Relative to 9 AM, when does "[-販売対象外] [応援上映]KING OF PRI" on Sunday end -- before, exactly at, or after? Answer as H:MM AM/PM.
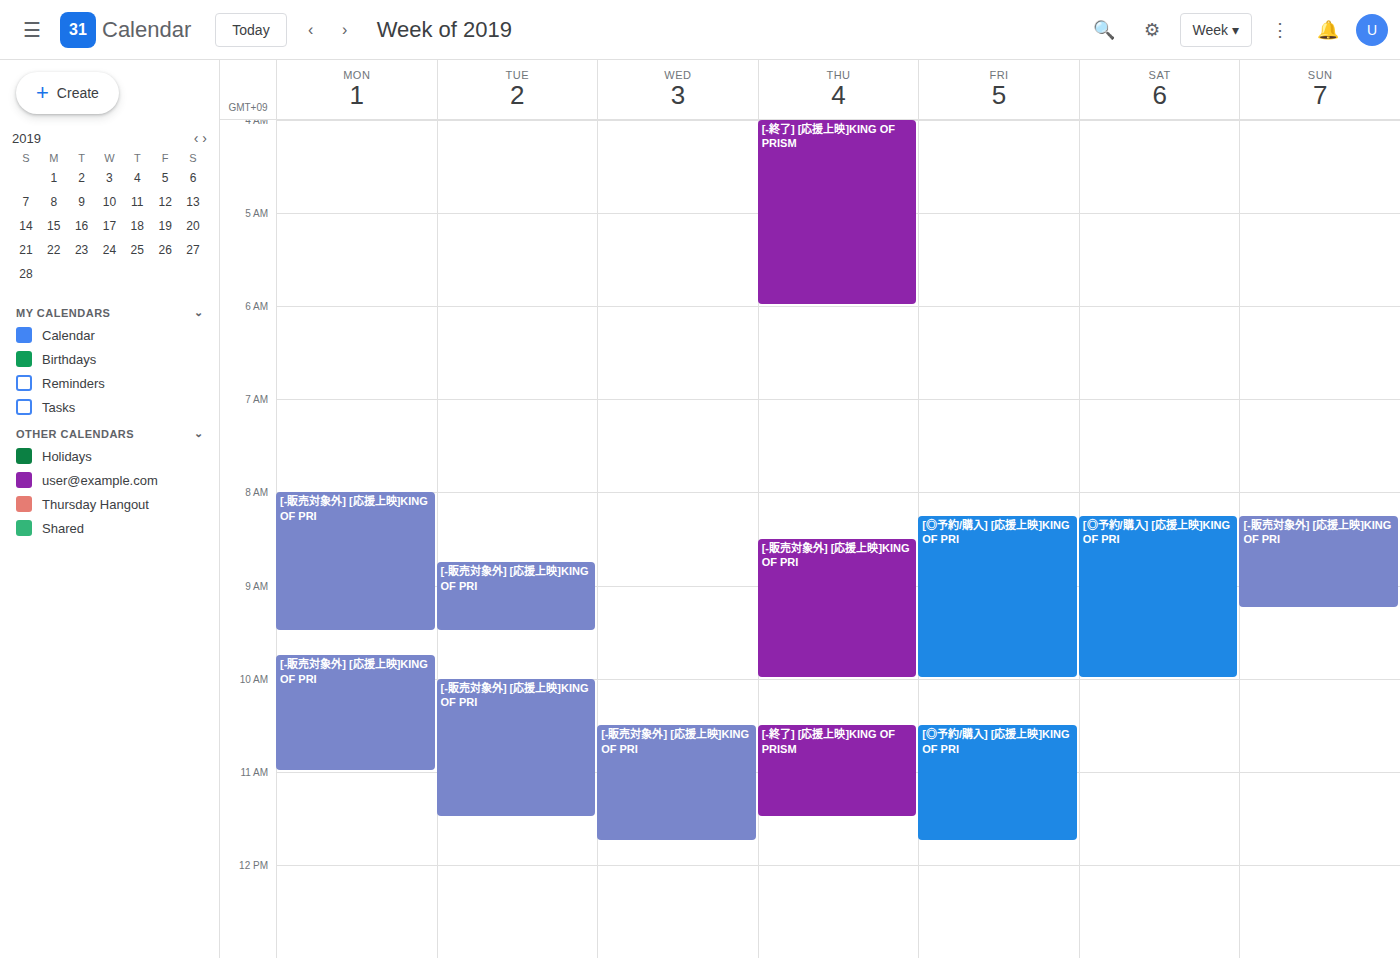
9:15 AM -- after 9 AM, 15 minutes below the 9 AM line.